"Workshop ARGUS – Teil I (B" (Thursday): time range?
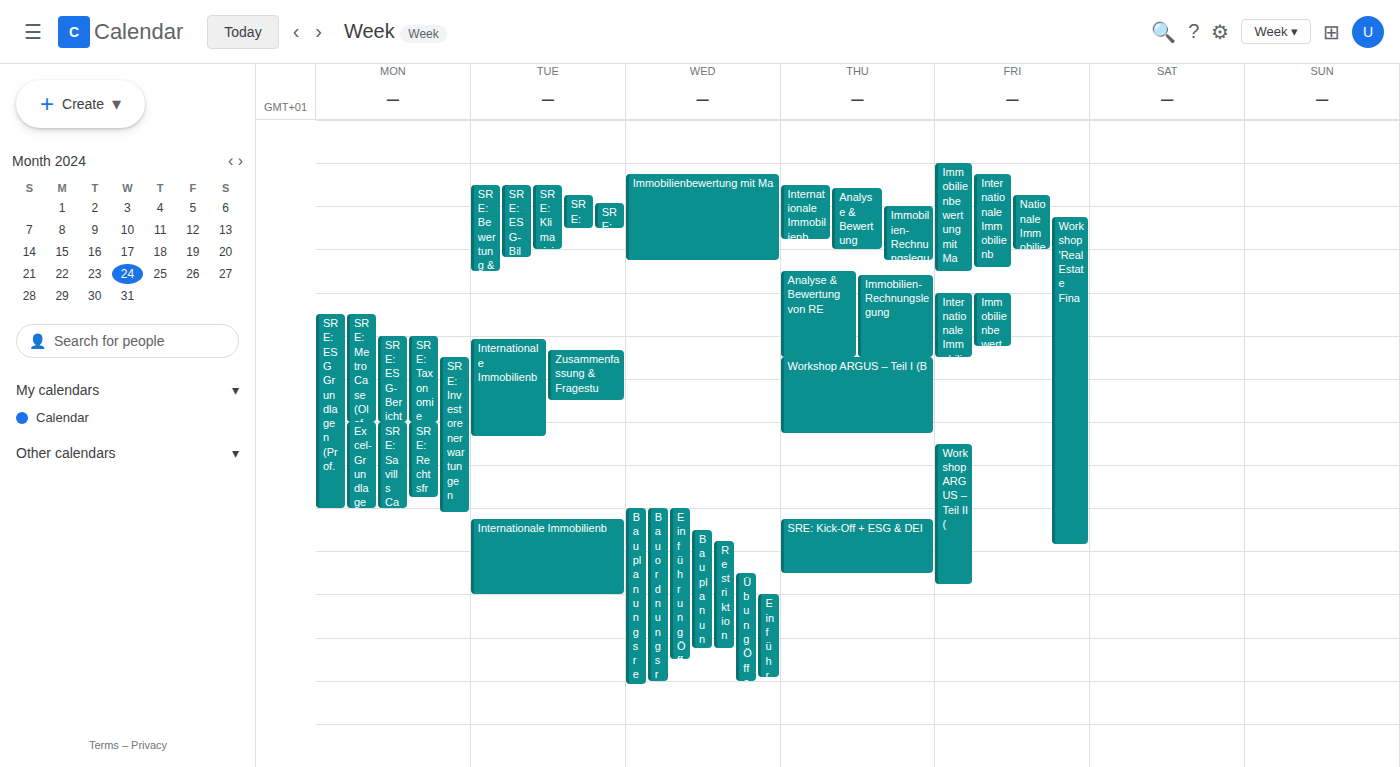
12:30 PM to 2:15 PM